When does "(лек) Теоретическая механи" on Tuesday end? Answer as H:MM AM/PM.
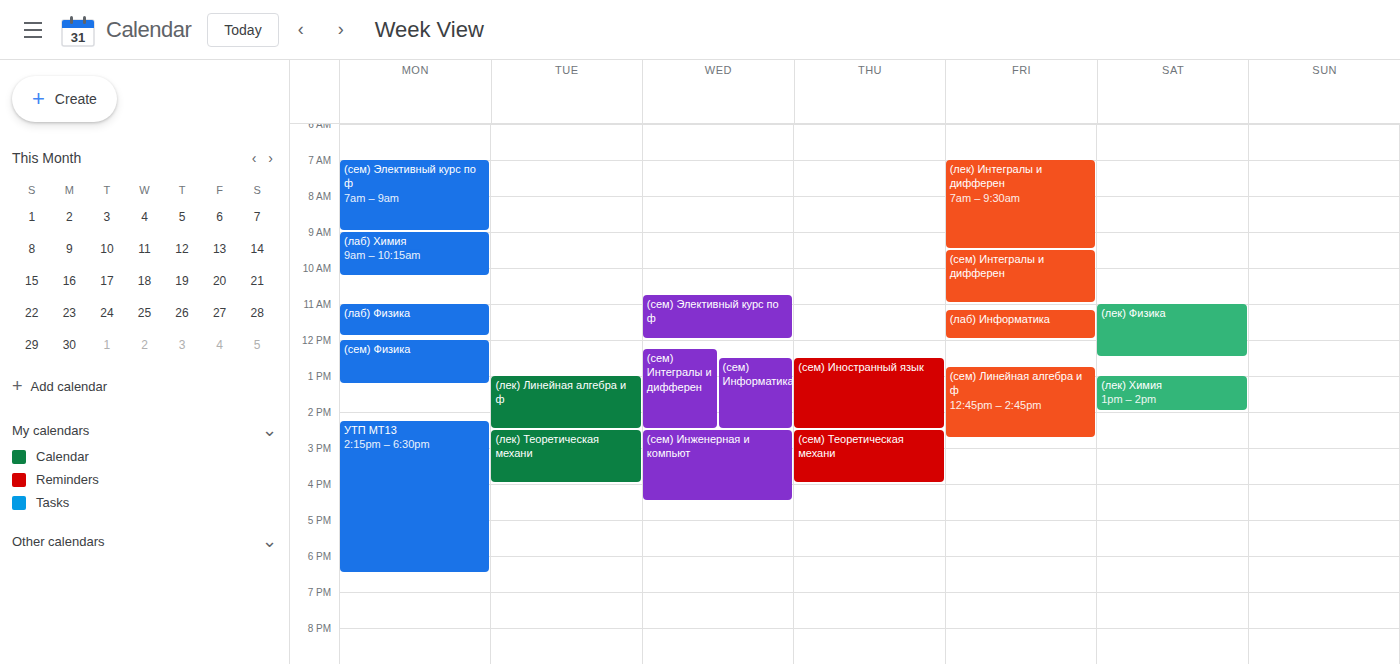
4:00 PM